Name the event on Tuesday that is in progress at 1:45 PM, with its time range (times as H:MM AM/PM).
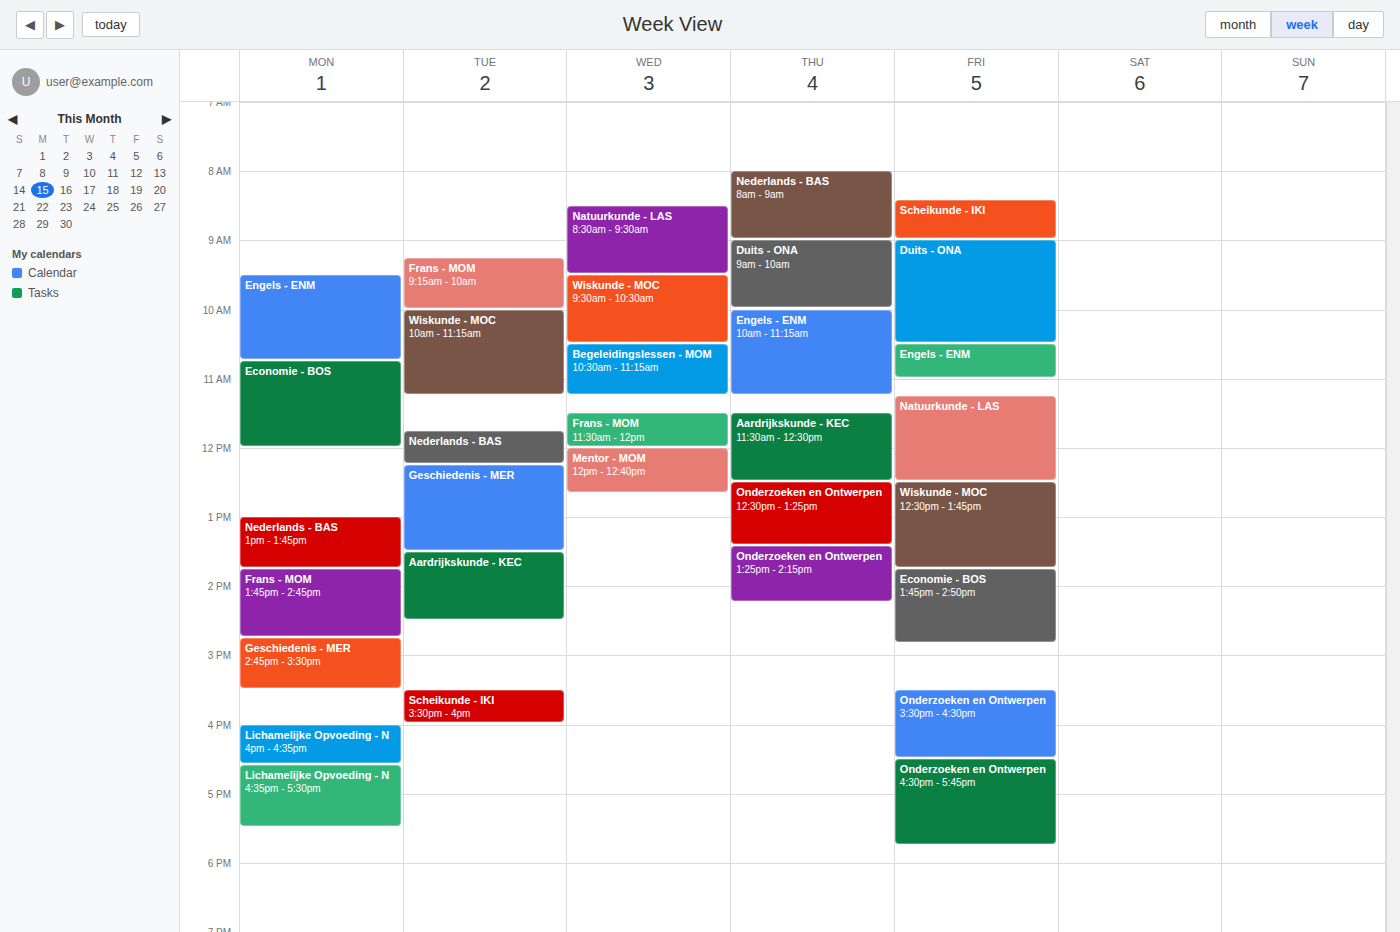
"Aardrijkskunde - KEC", 1:30 PM to 2:30 PM